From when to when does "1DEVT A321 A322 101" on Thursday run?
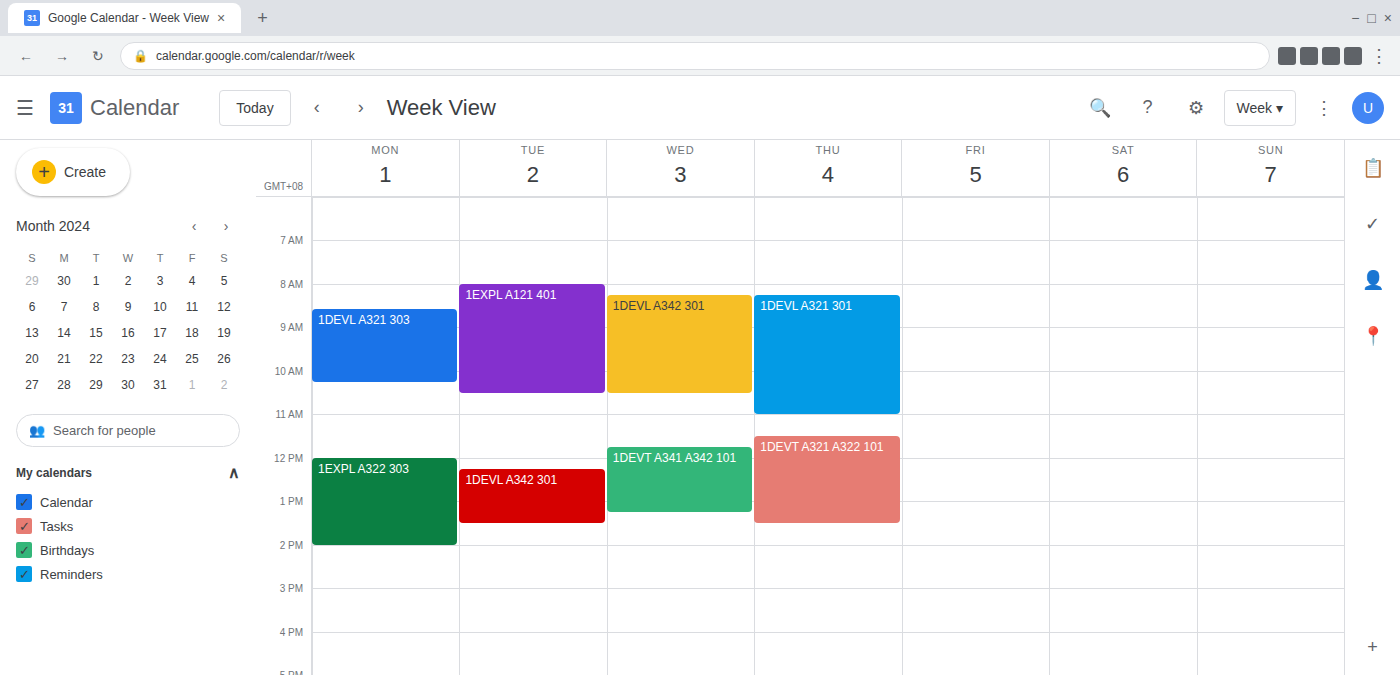
11:30 to 13:30